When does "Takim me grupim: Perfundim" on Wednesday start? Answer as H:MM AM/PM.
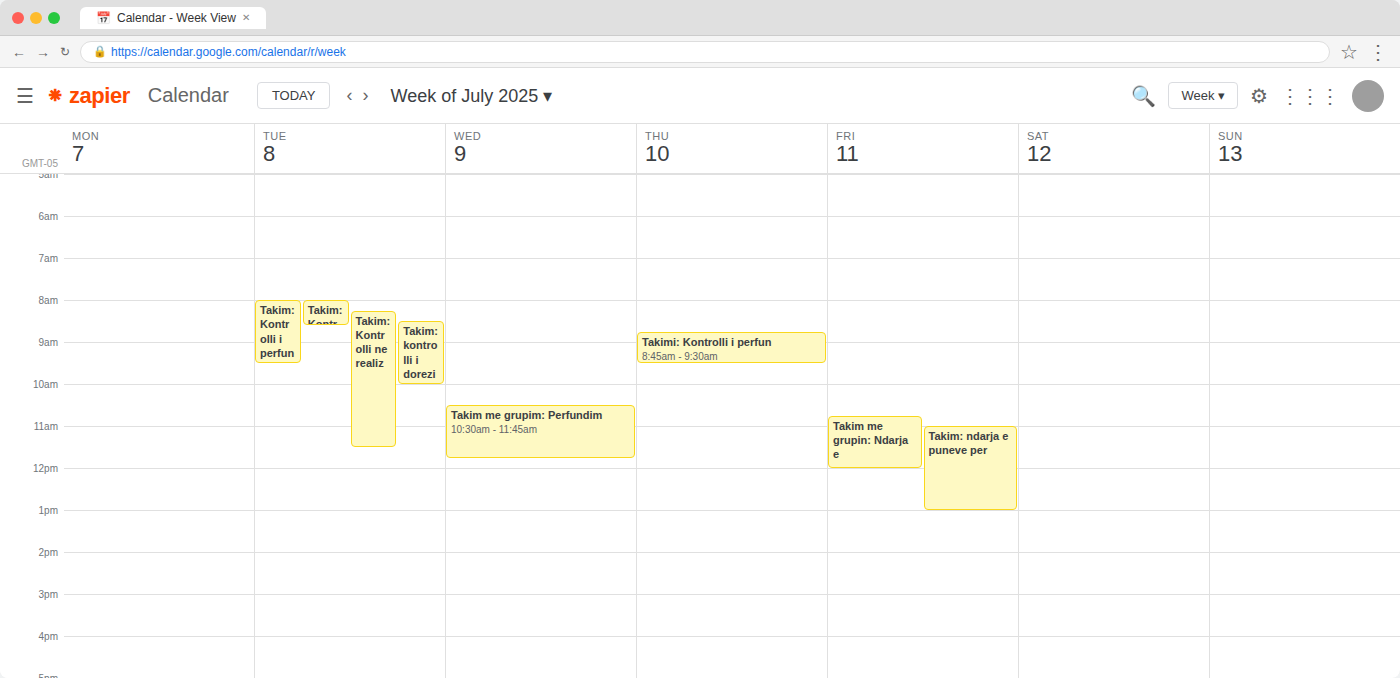
10:30 AM